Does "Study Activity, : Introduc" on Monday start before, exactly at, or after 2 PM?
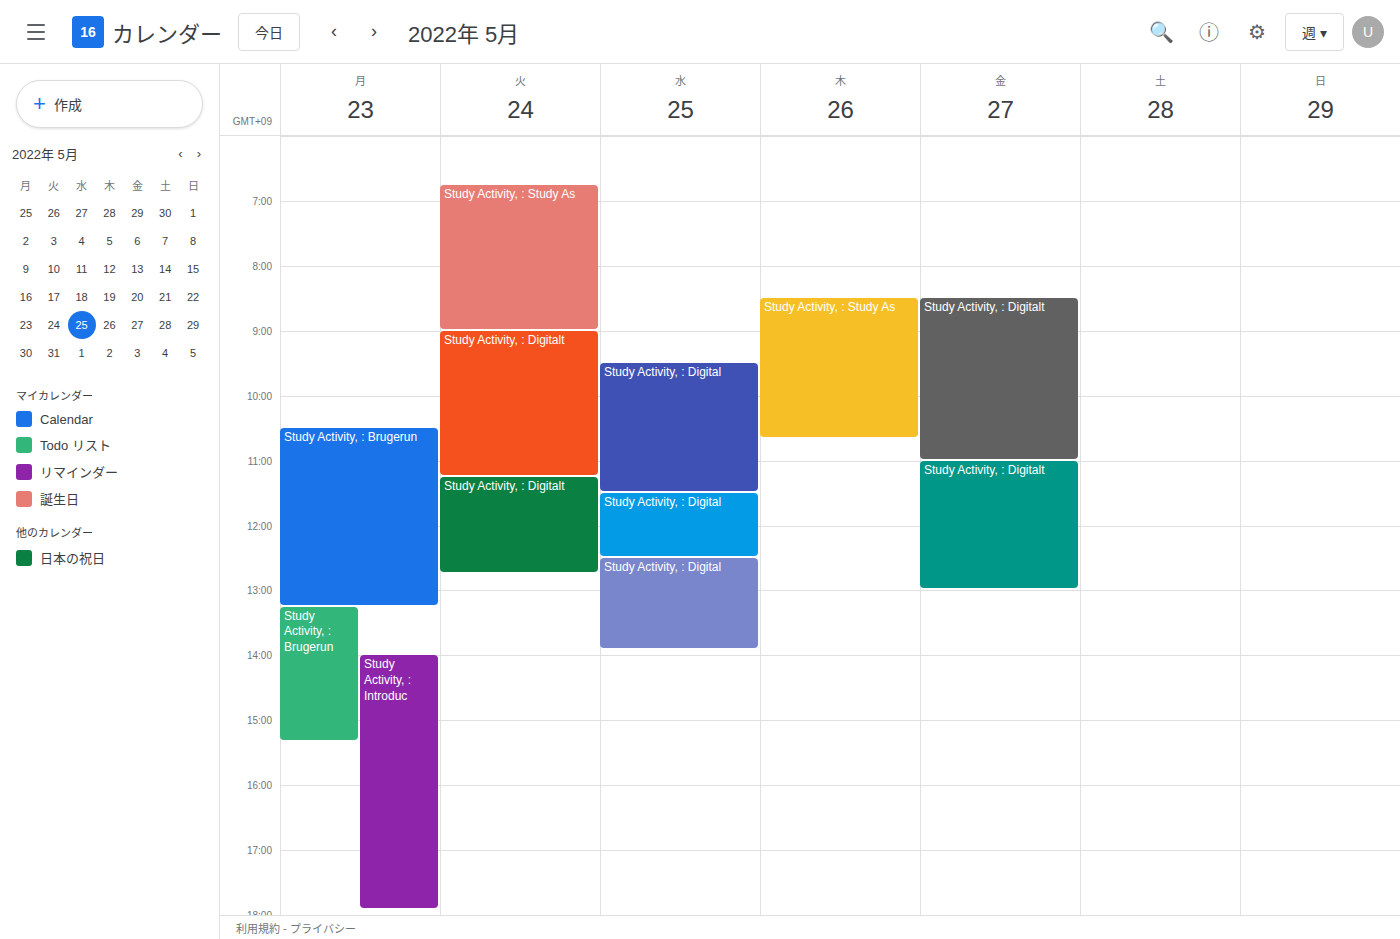
2:00 PM -- exactly at 2 PM, on the 2 PM line.